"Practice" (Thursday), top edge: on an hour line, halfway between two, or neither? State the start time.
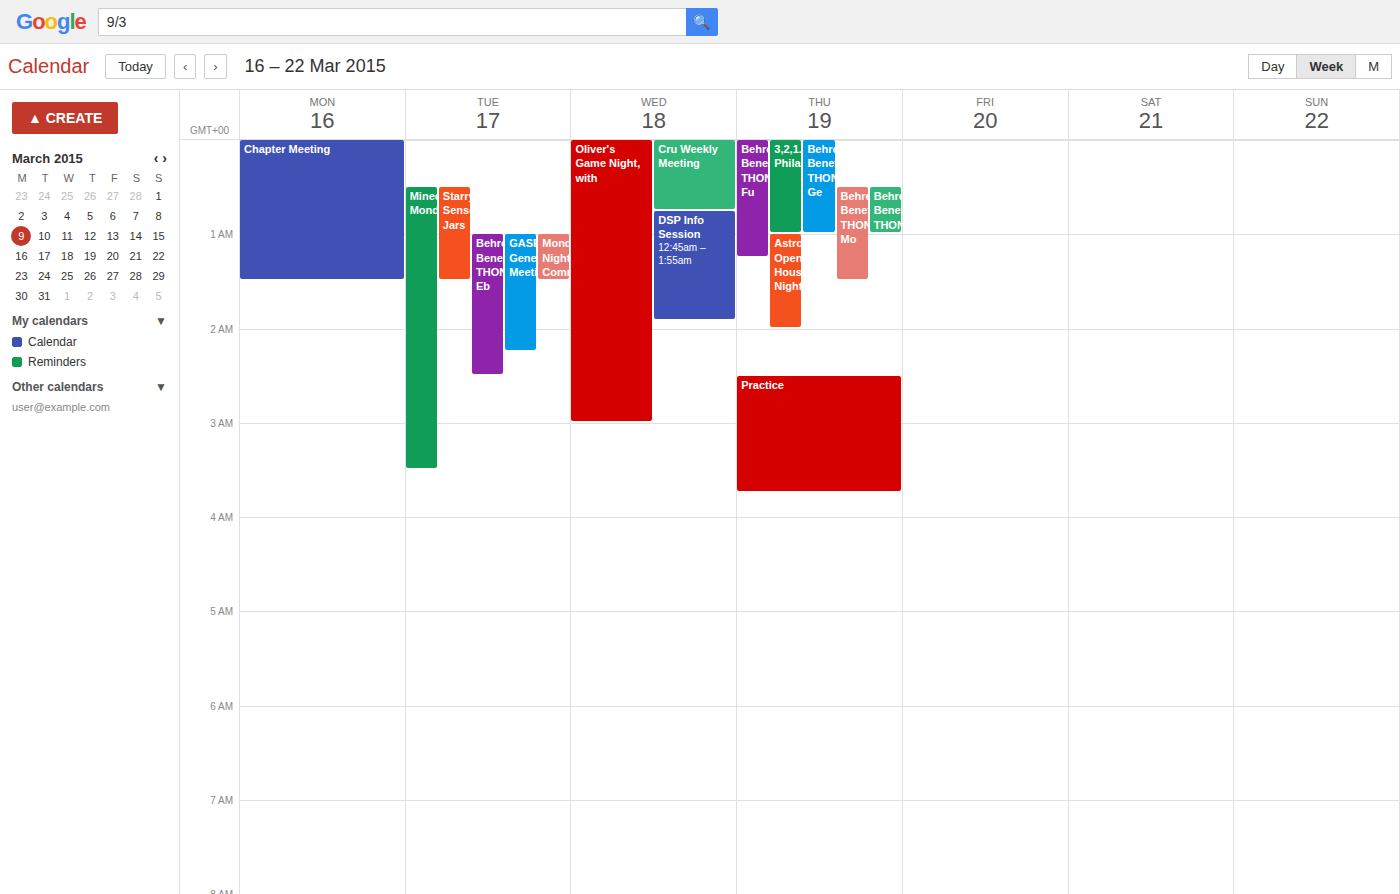
2:30 AM -- halfway between the 2 AM and 3 AM lines.